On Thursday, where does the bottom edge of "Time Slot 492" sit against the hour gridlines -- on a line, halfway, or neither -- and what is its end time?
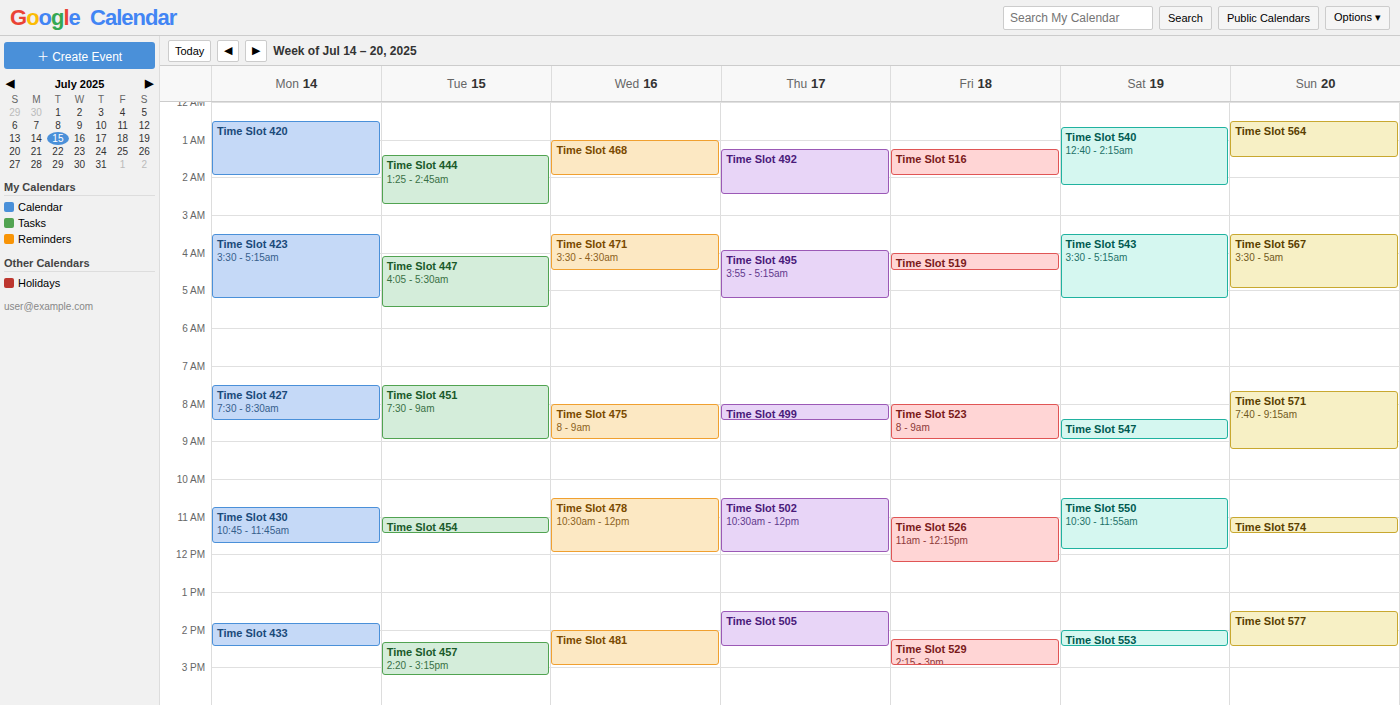
2:30 AM -- halfway between the 2 AM and 3 AM lines.